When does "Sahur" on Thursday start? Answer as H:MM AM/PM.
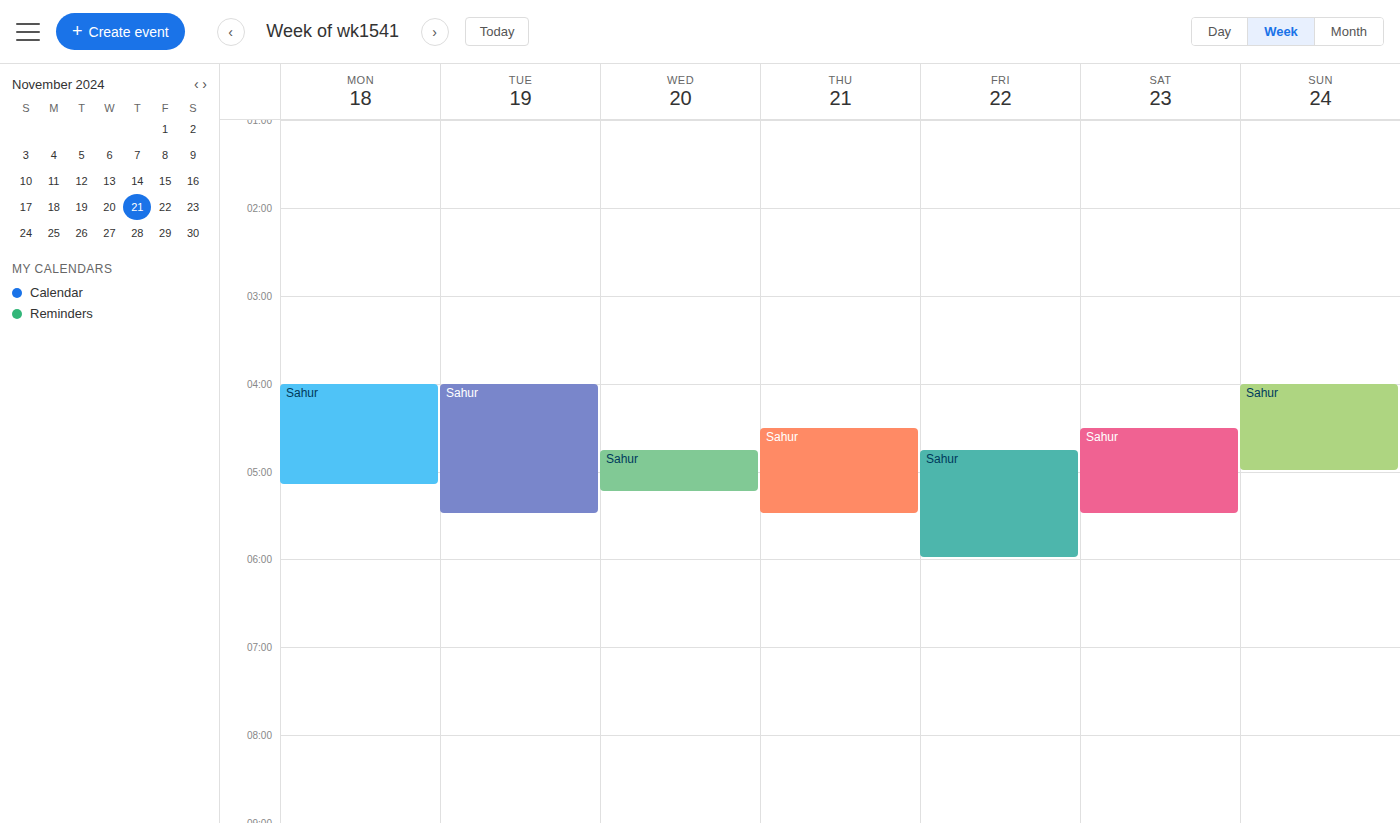
4:30 AM